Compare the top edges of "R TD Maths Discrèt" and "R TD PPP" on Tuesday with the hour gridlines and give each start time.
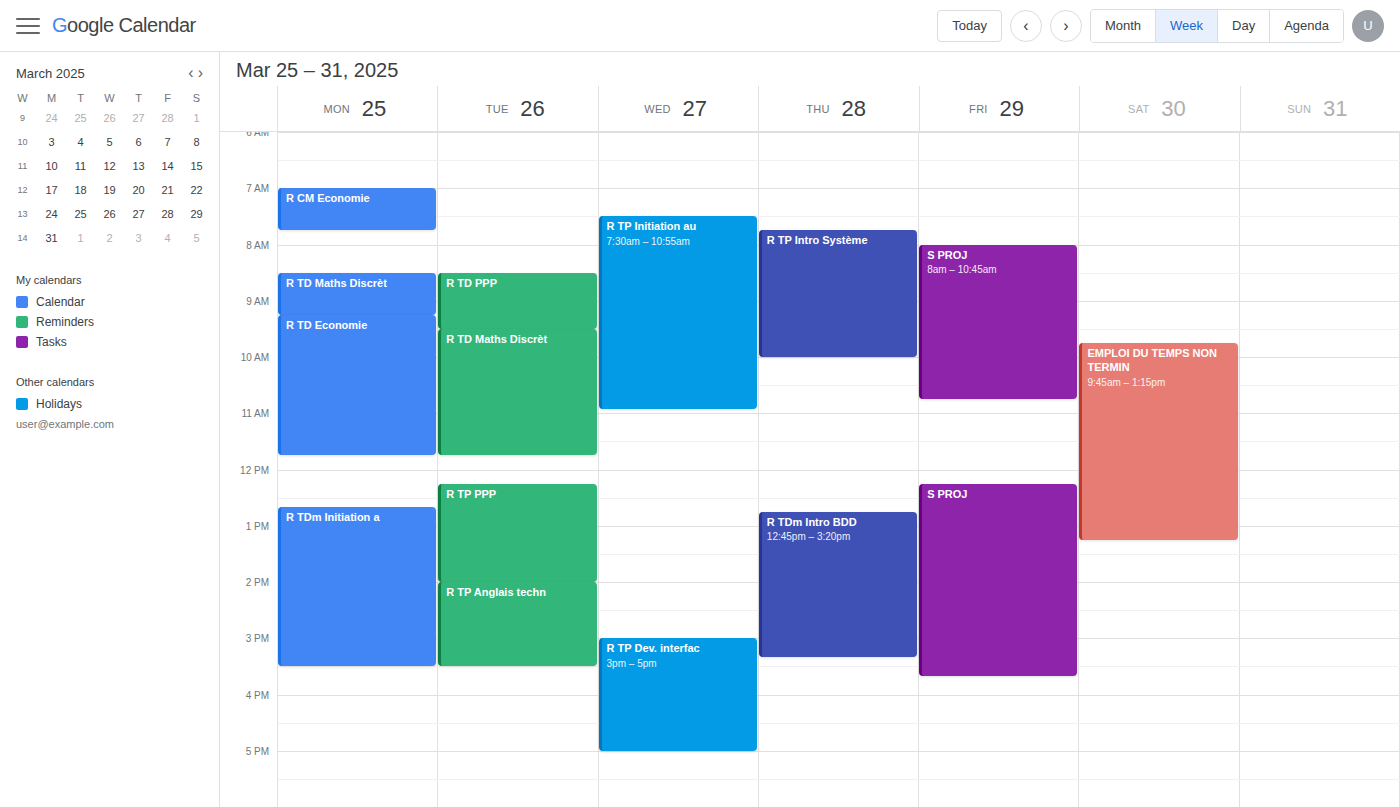
"R TD Maths Discrèt": 9:30 AM, halfway between the 9 AM and 10 AM lines. "R TD PPP": 8:30 AM, halfway between the 8 AM and 9 AM lines.